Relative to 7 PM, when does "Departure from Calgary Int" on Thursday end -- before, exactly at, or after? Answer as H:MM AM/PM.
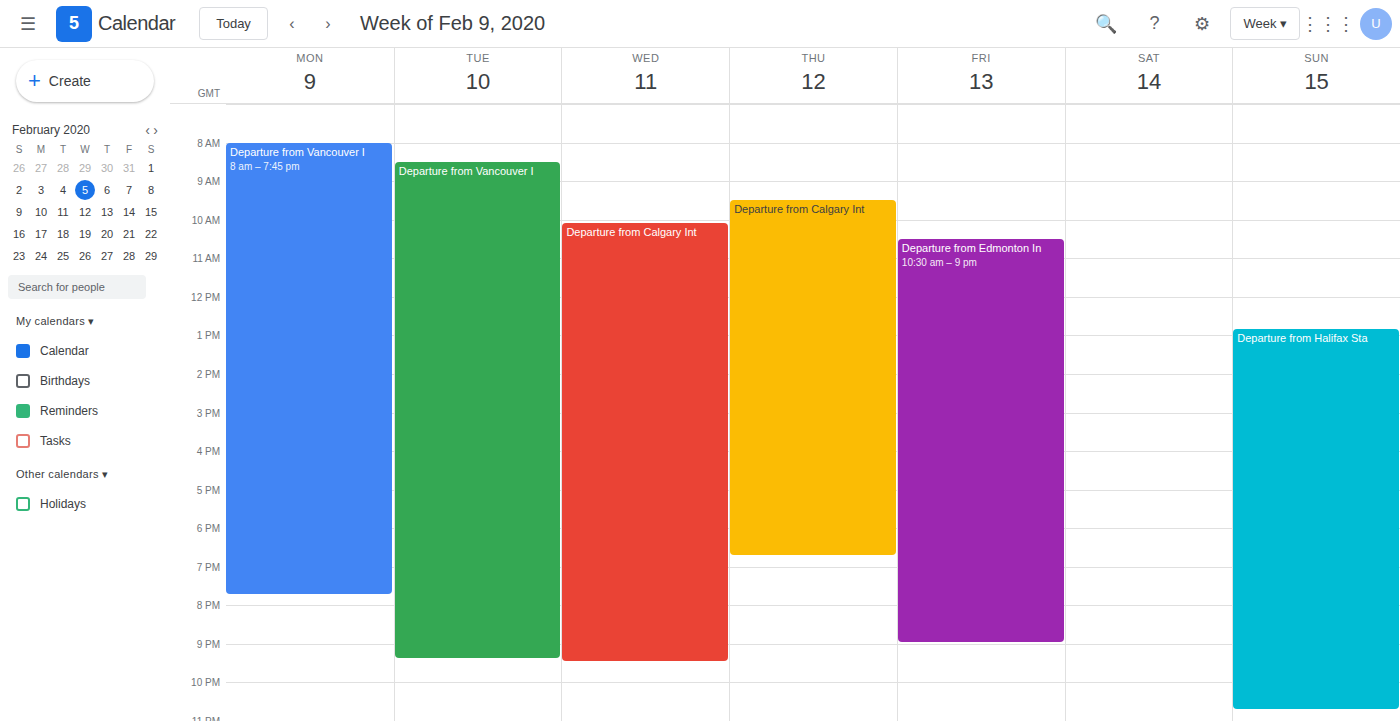
6:45 PM -- before 7 PM, 15 minutes above the 7 PM line.